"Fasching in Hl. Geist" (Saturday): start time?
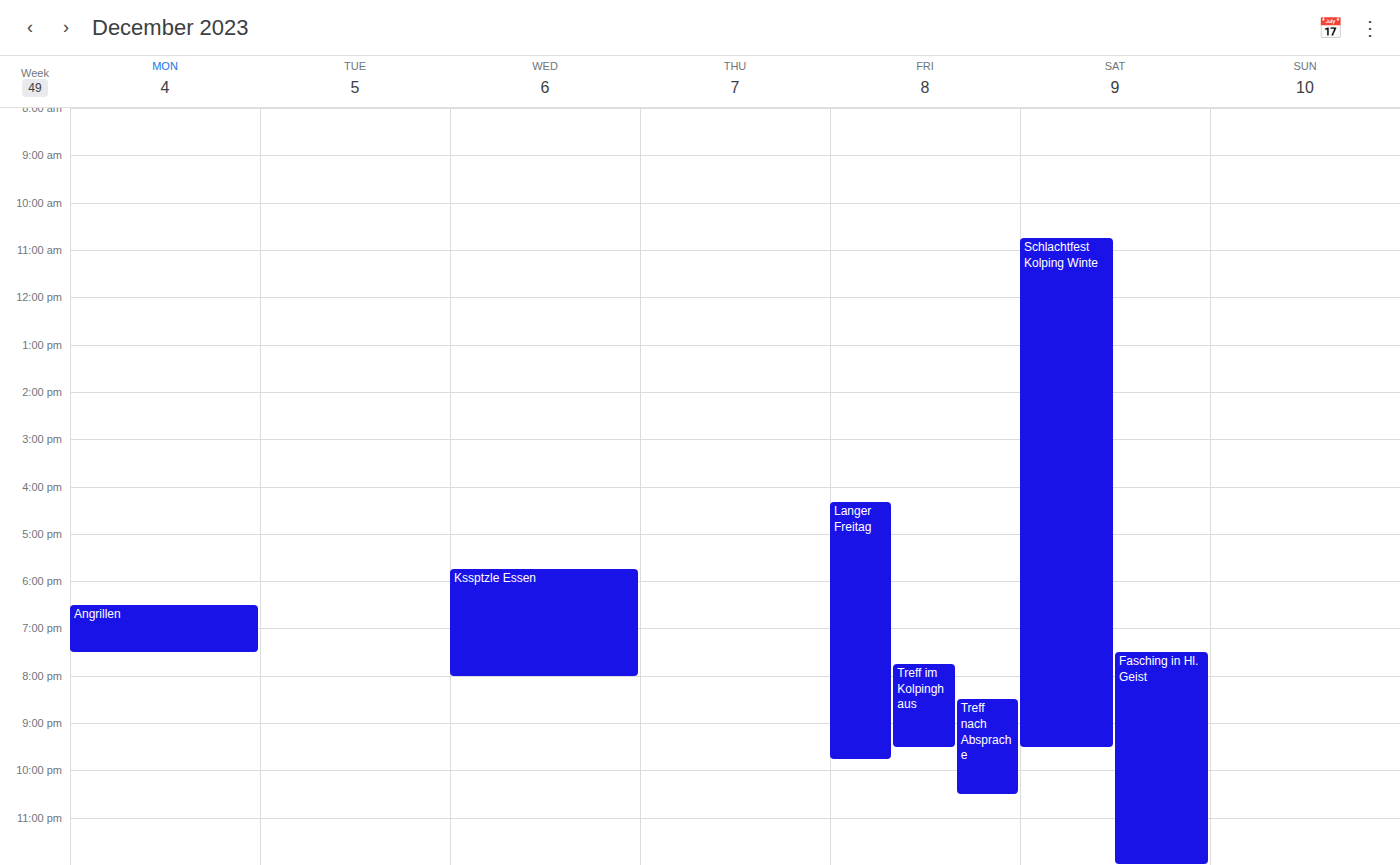
7:30 PM